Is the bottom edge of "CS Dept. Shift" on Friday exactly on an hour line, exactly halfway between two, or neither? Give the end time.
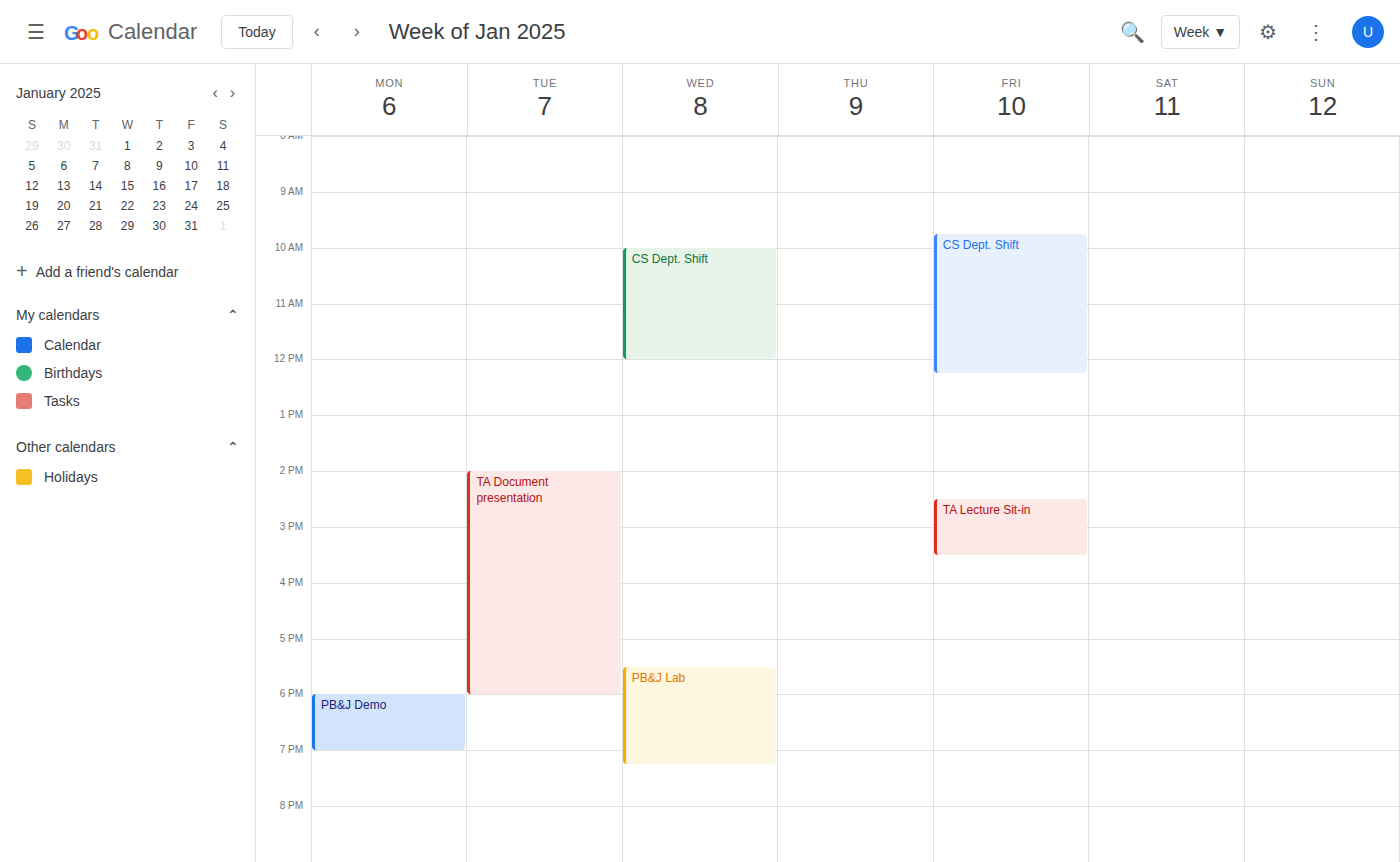
12:15 PM -- neither: a quarter of the way from the 12 PM line to the 1 PM line.